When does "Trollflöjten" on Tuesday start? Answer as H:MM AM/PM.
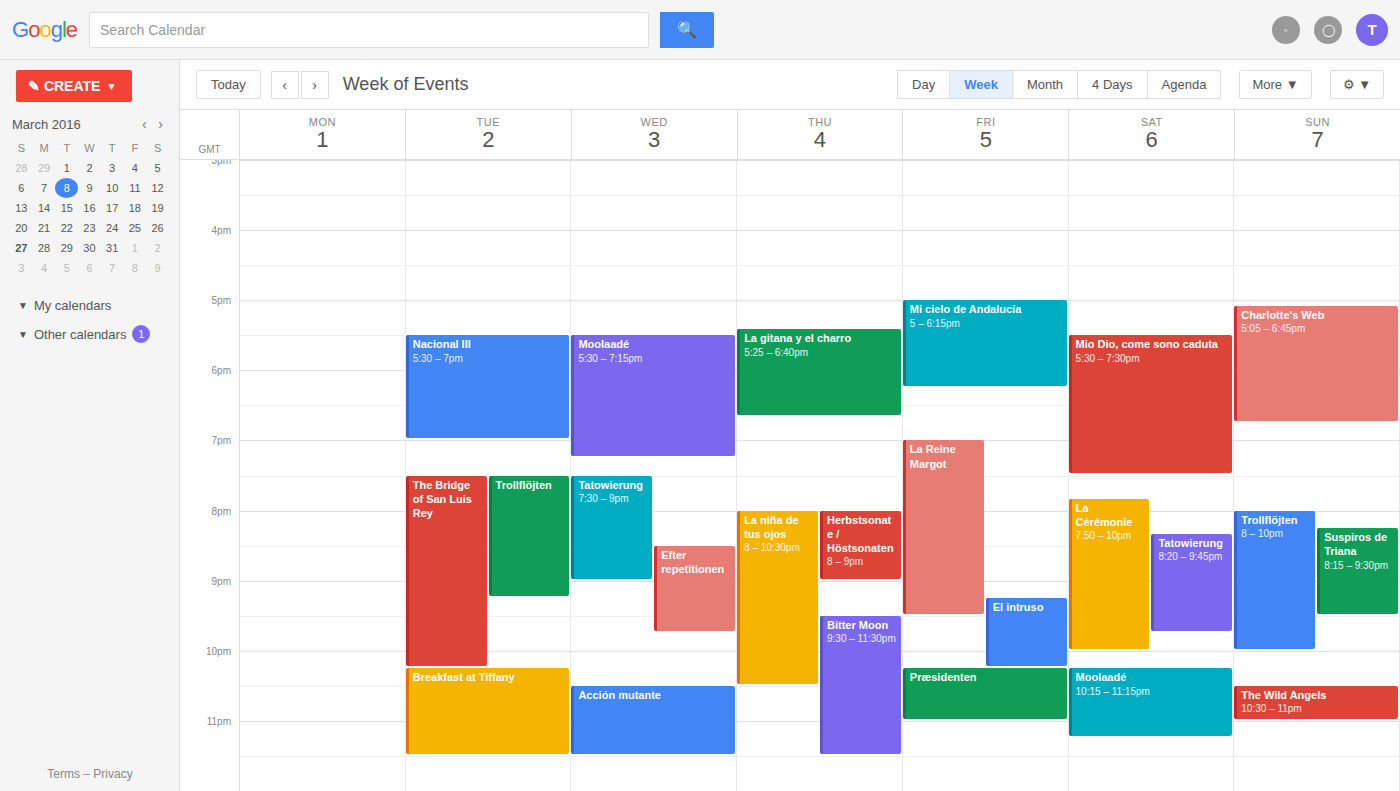
7:30 PM